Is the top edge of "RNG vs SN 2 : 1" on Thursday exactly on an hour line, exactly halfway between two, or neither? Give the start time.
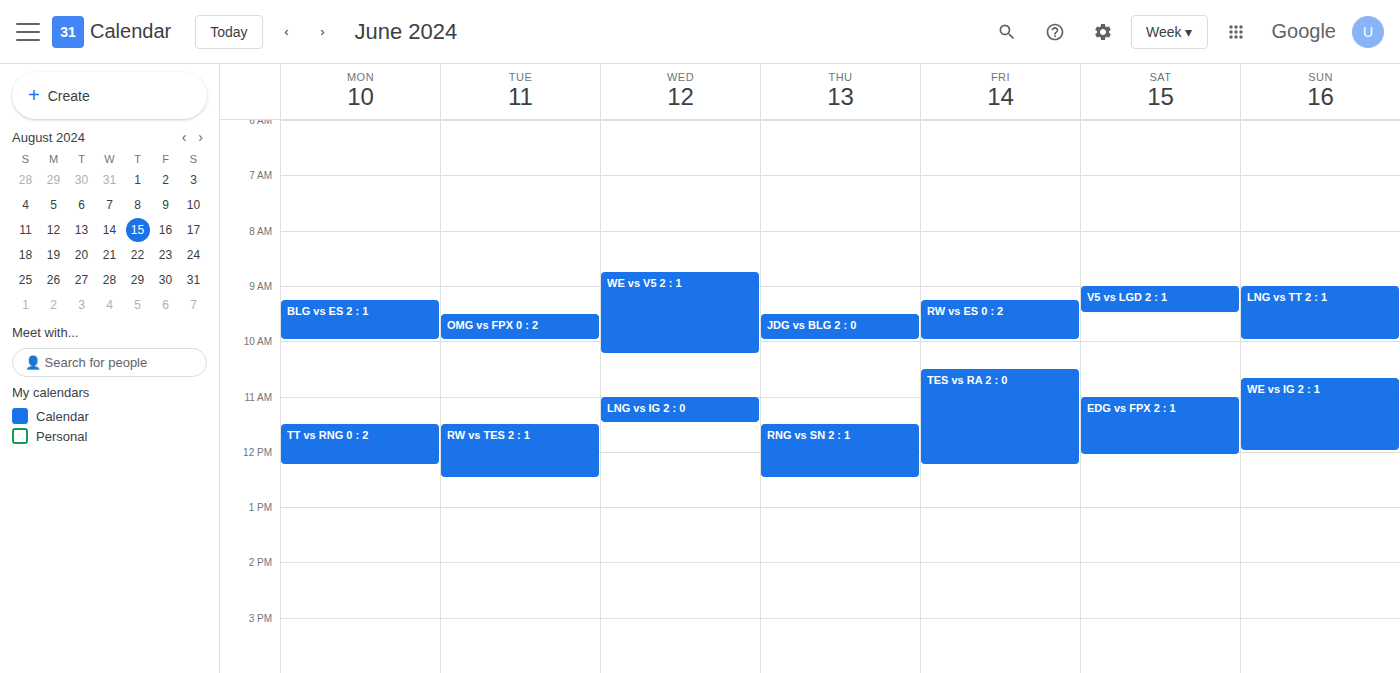
11:30 AM -- halfway between the 11 AM and 12 PM lines.